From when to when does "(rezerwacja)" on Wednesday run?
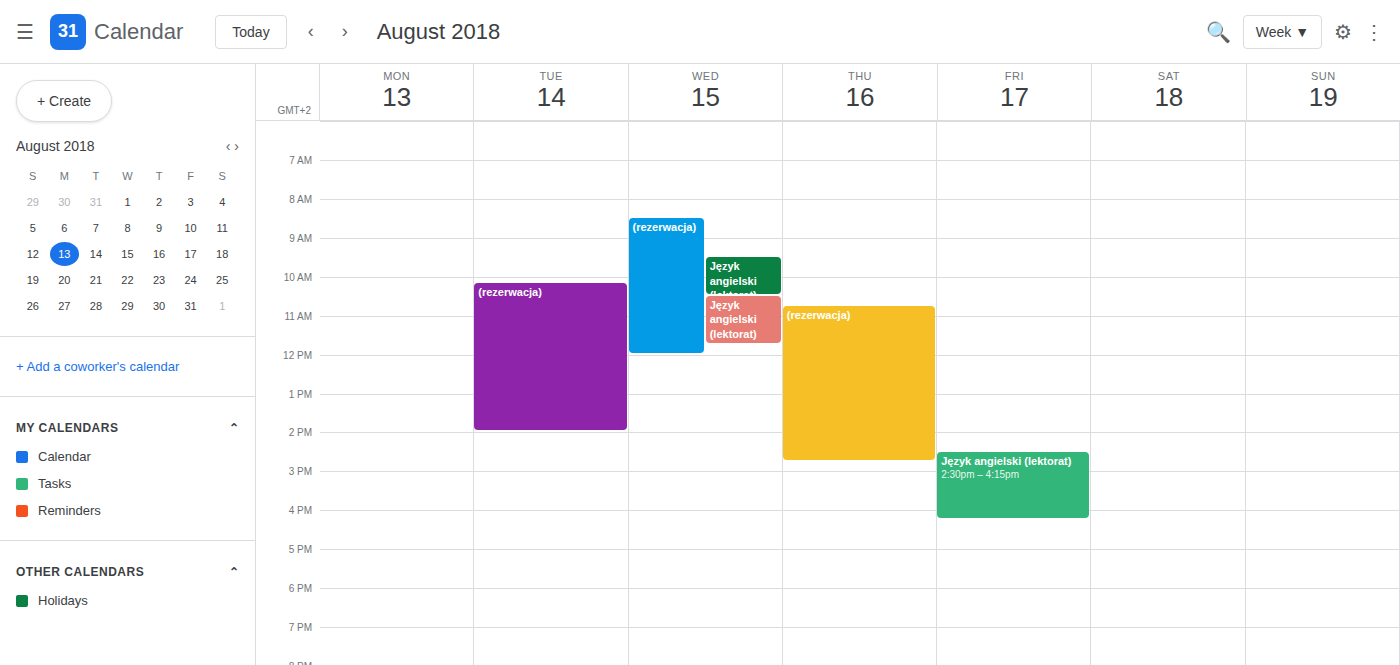
8:30 AM to 12:00 PM